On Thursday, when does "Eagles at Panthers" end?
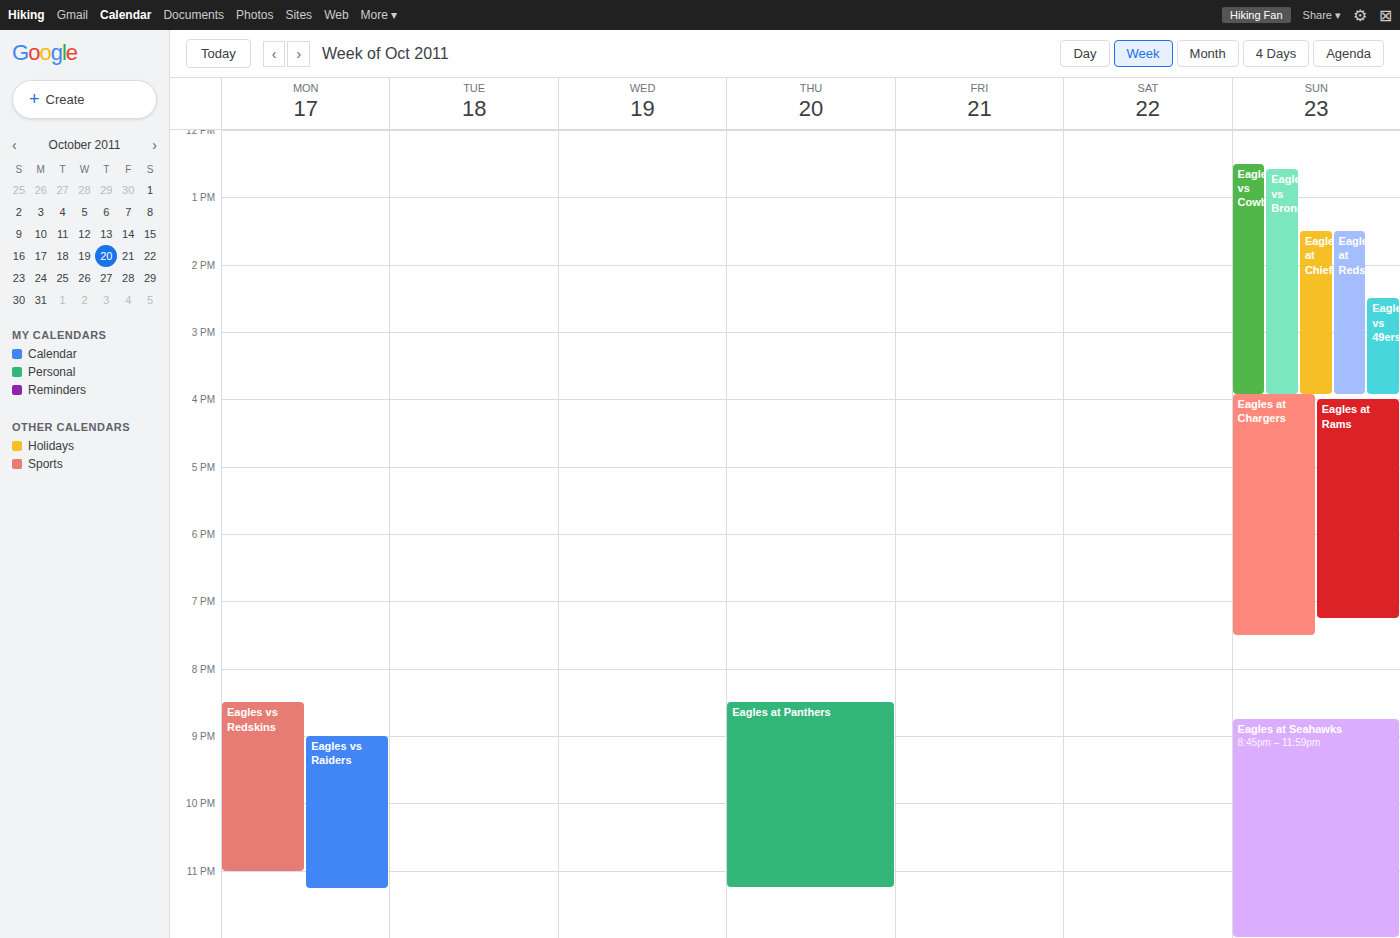
11:15 PM